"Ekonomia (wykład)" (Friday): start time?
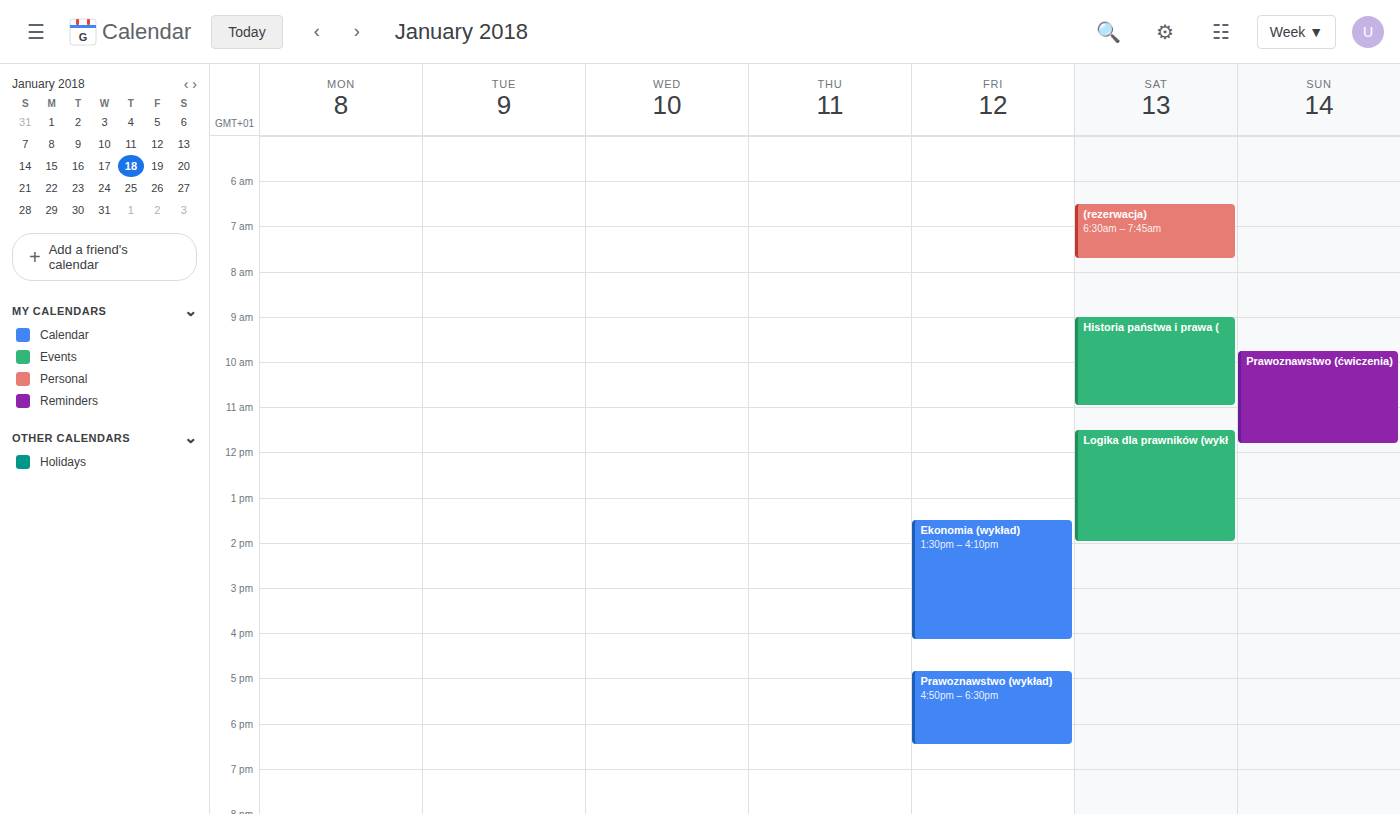
1:30 PM